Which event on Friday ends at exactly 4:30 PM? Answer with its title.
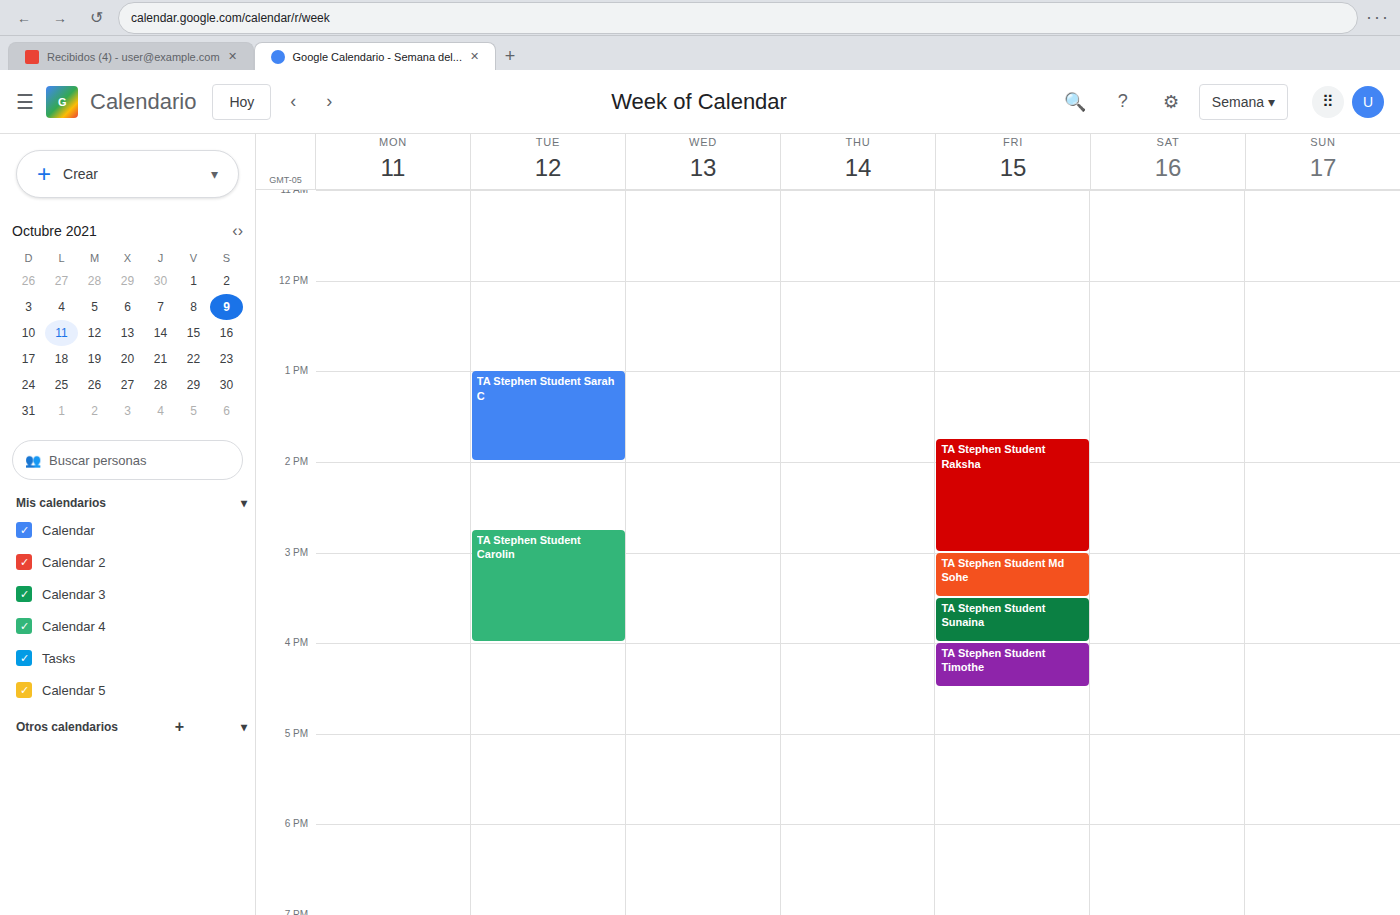
"TA Stephen Student Timothe"